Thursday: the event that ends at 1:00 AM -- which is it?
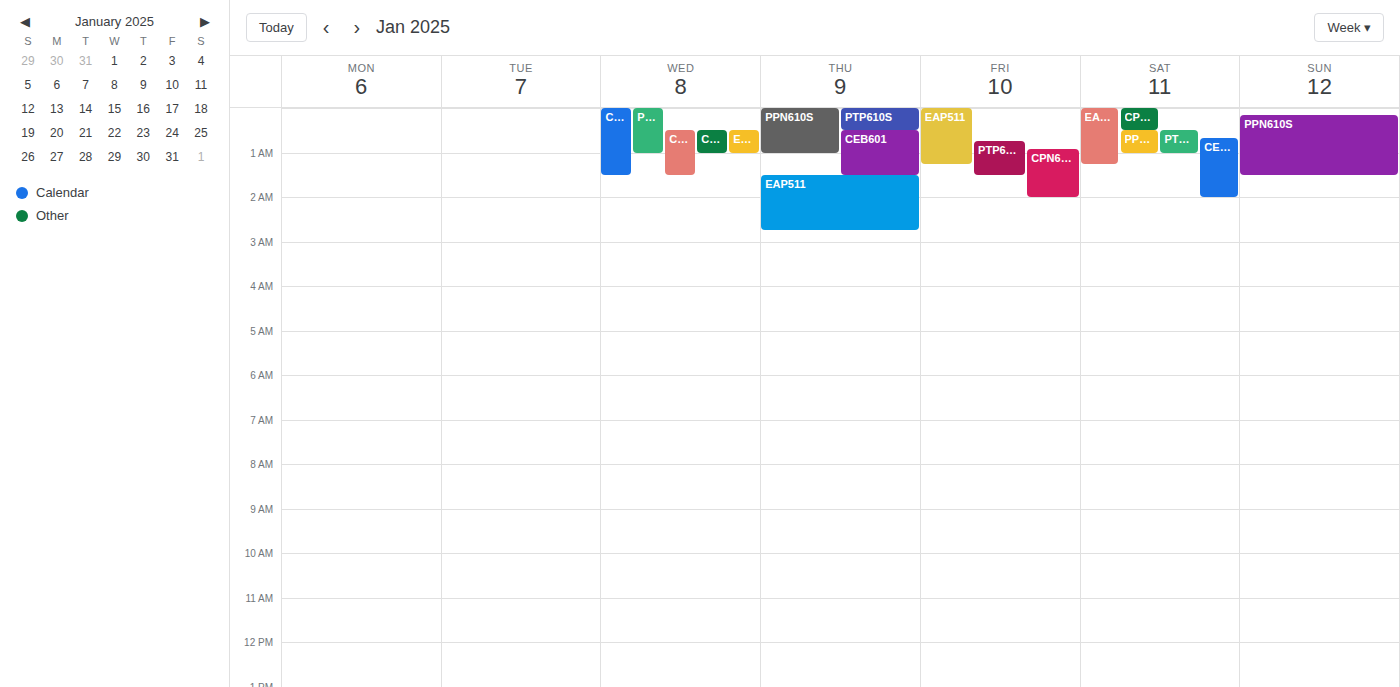
"PPN610S"